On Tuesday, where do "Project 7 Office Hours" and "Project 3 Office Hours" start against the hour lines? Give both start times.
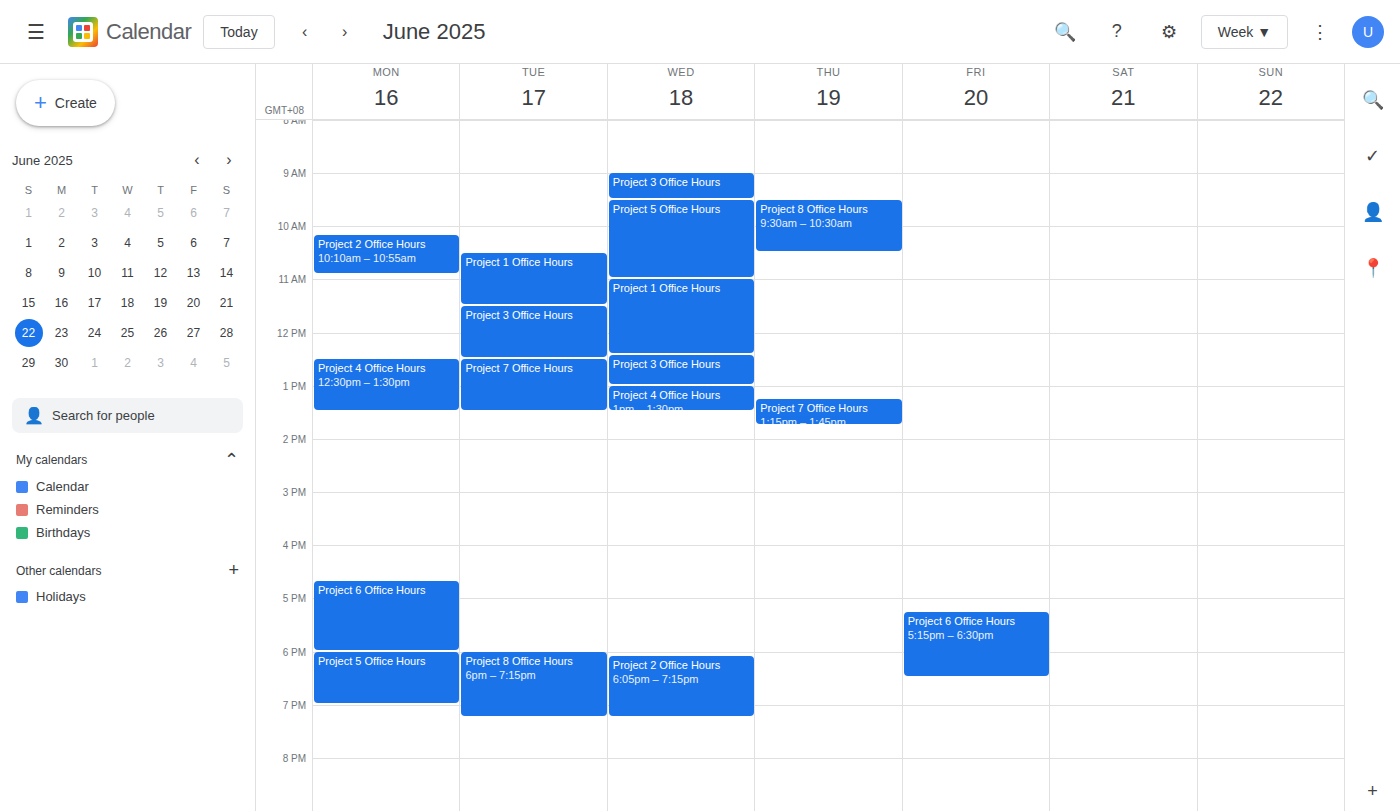
"Project 7 Office Hours": 12:30 PM, halfway between the 12 PM and 1 PM lines. "Project 3 Office Hours": 11:30 AM, halfway between the 11 AM and 12 PM lines.